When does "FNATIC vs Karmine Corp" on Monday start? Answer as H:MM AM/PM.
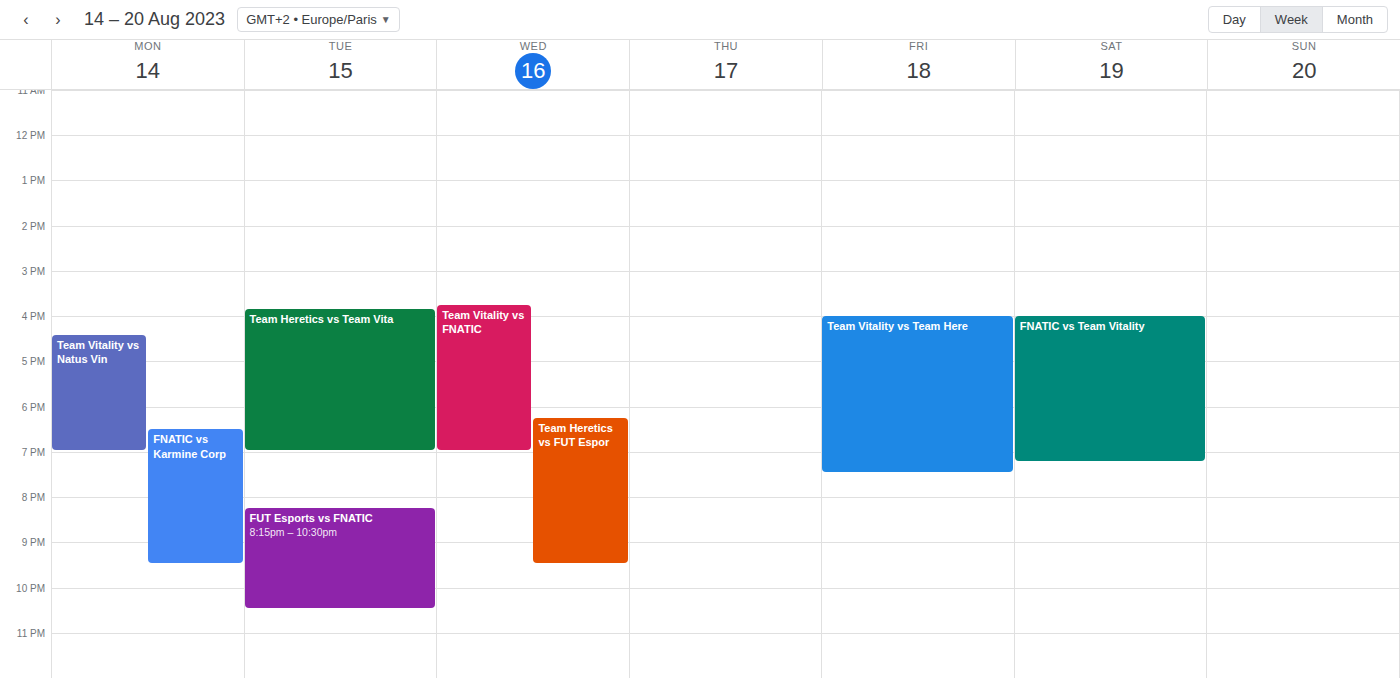
6:30 PM